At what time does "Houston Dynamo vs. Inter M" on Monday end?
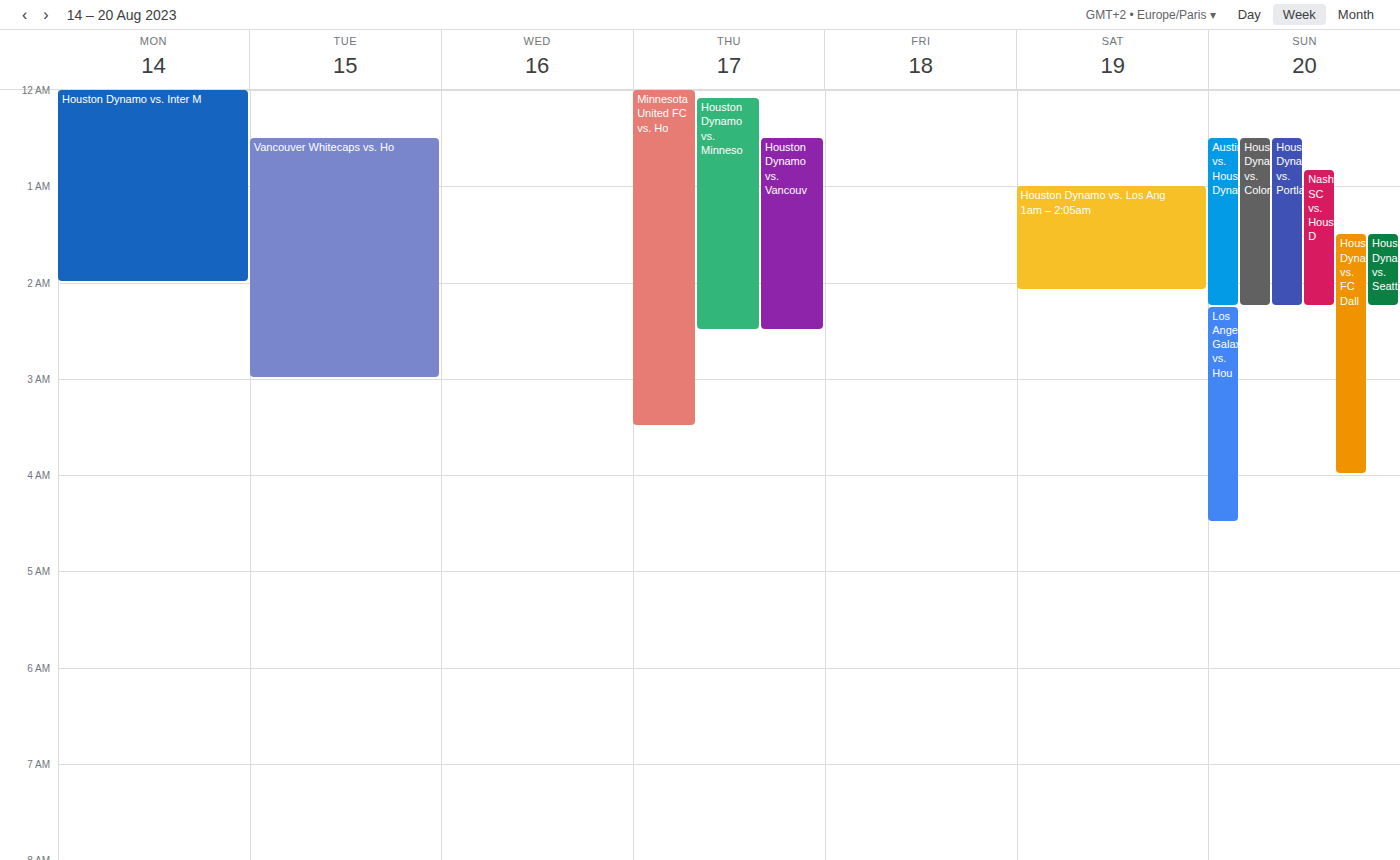
2:00 AM